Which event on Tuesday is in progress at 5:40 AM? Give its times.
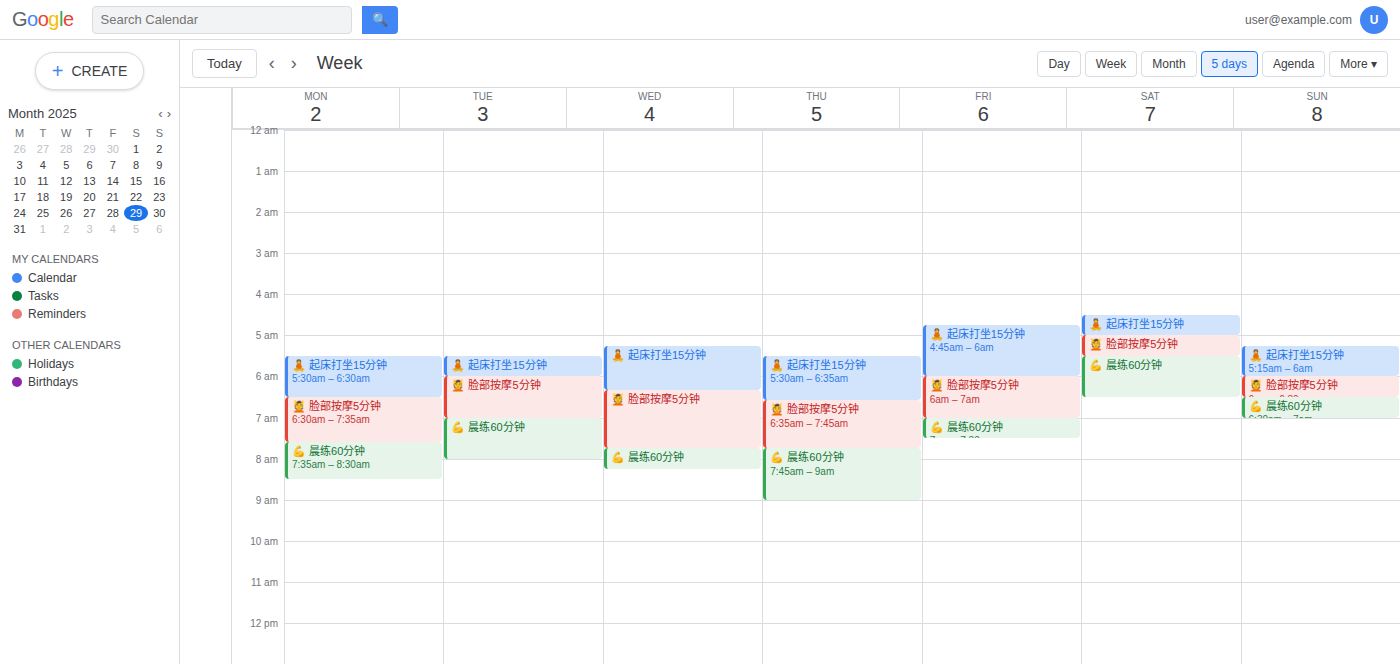
"🧘 起床打坐15分钟", 5:30 AM to 6:00 AM